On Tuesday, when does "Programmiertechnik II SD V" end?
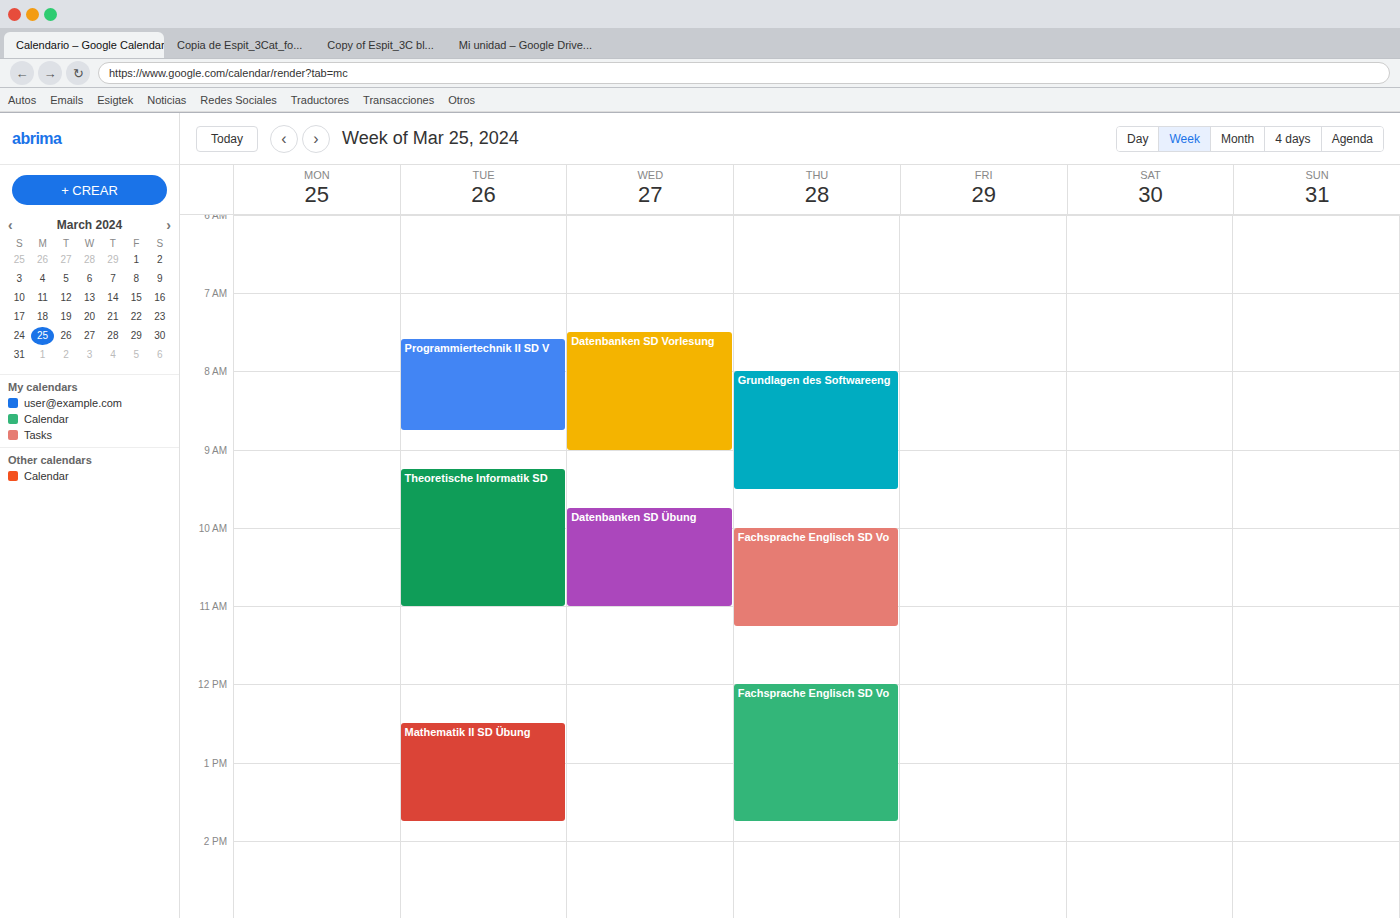
8:45 AM